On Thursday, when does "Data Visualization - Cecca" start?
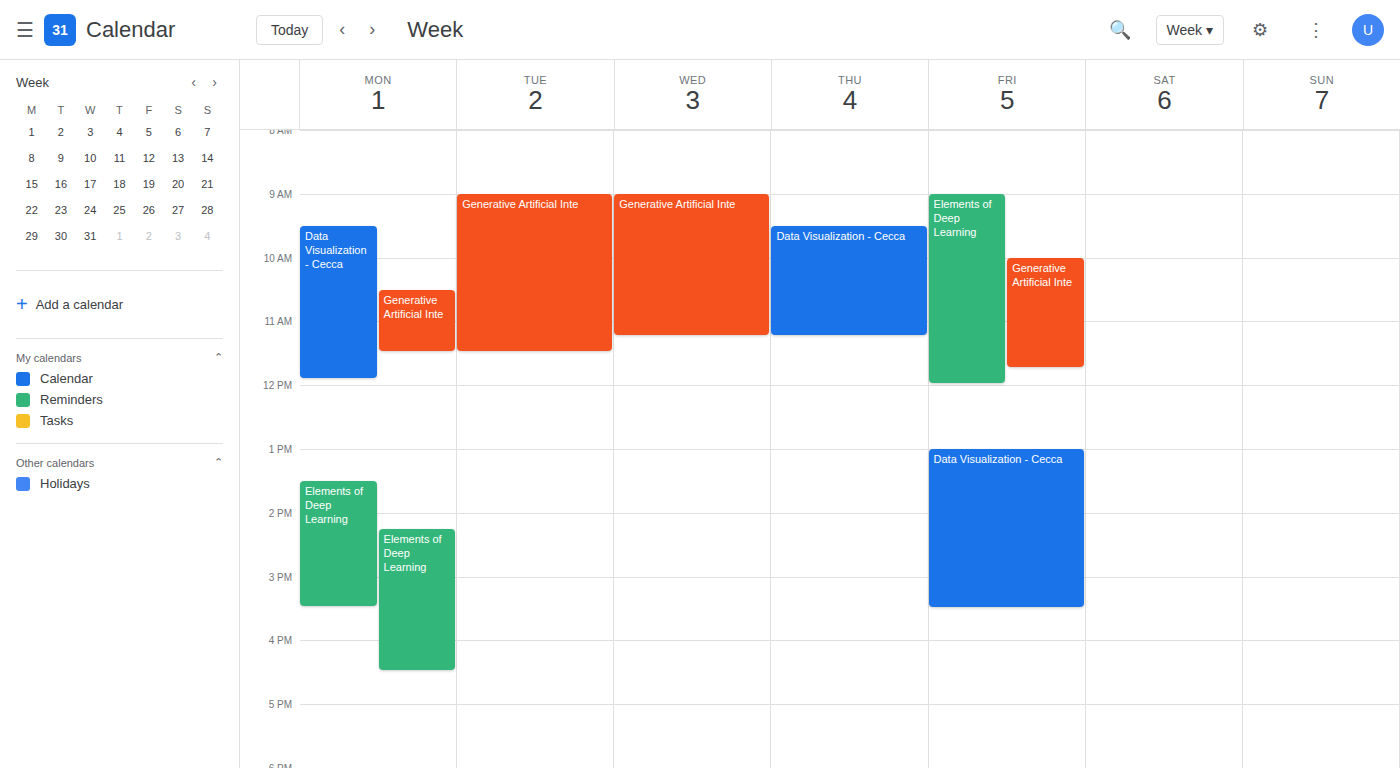
9:30 AM